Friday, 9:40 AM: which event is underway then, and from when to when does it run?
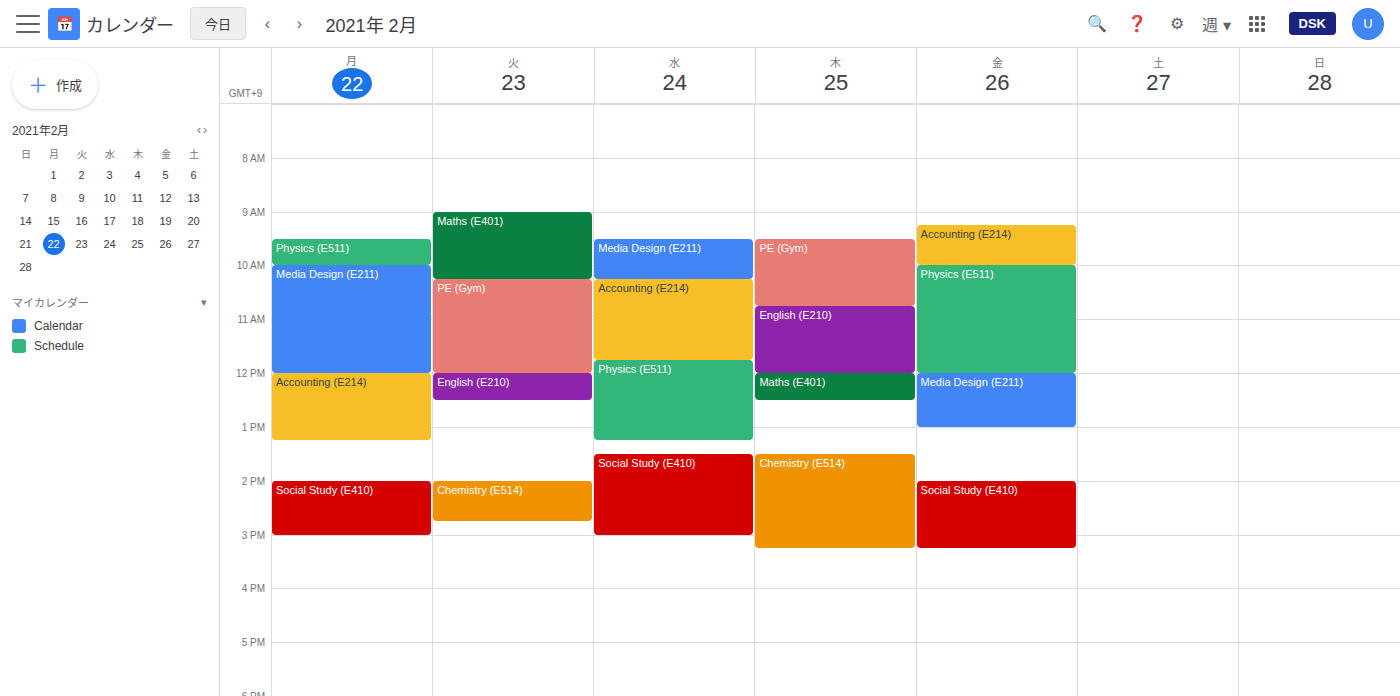
"Accounting (E214)", 9:15 AM to 10:00 AM